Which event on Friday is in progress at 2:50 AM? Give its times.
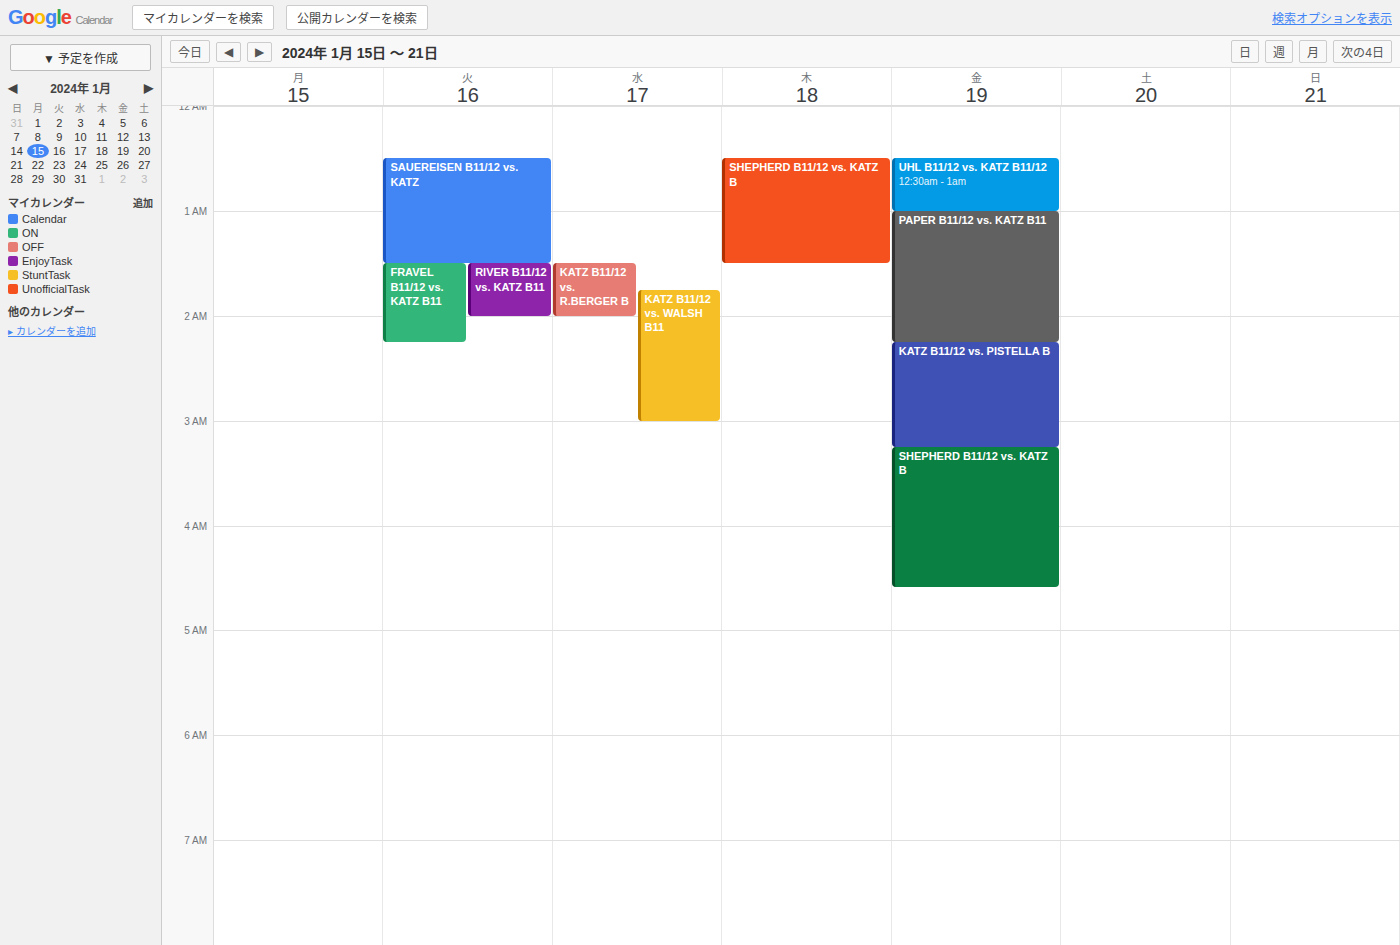
"KATZ B11/12 vs. PISTELLA B", 2:15 AM to 3:15 AM